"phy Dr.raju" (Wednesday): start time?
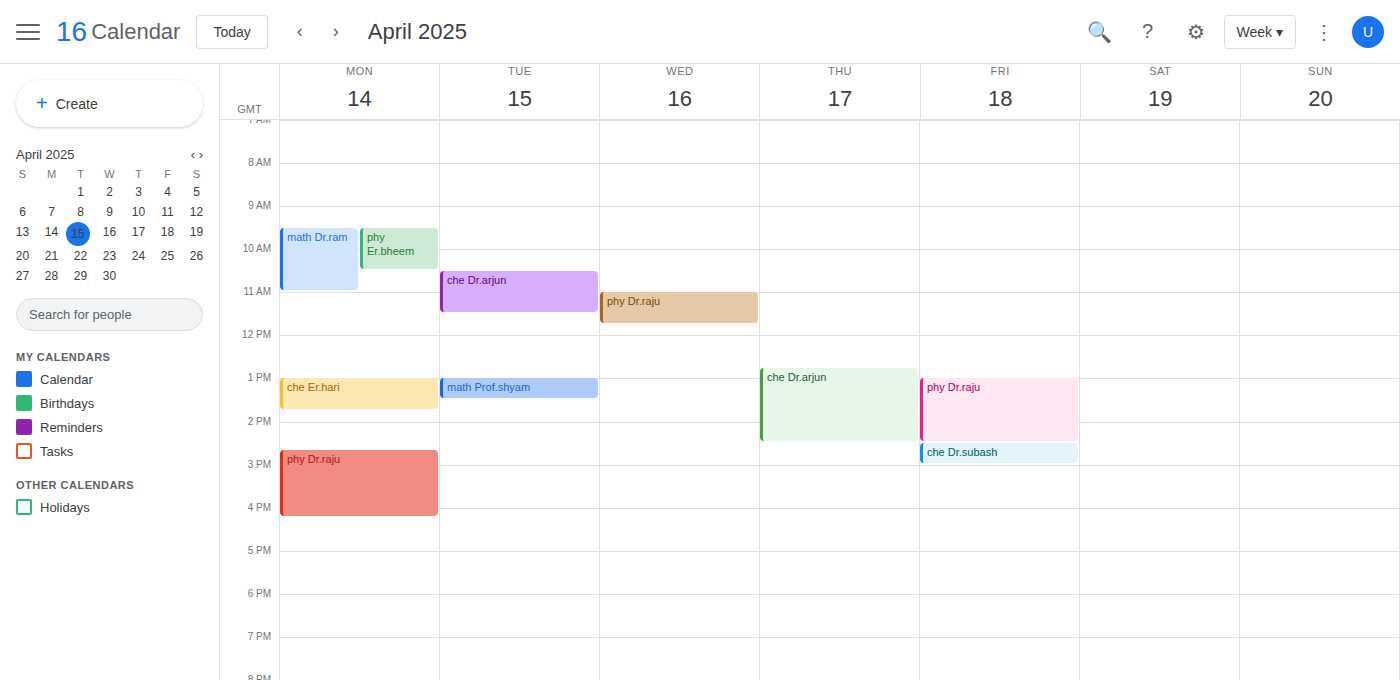
11:00 AM